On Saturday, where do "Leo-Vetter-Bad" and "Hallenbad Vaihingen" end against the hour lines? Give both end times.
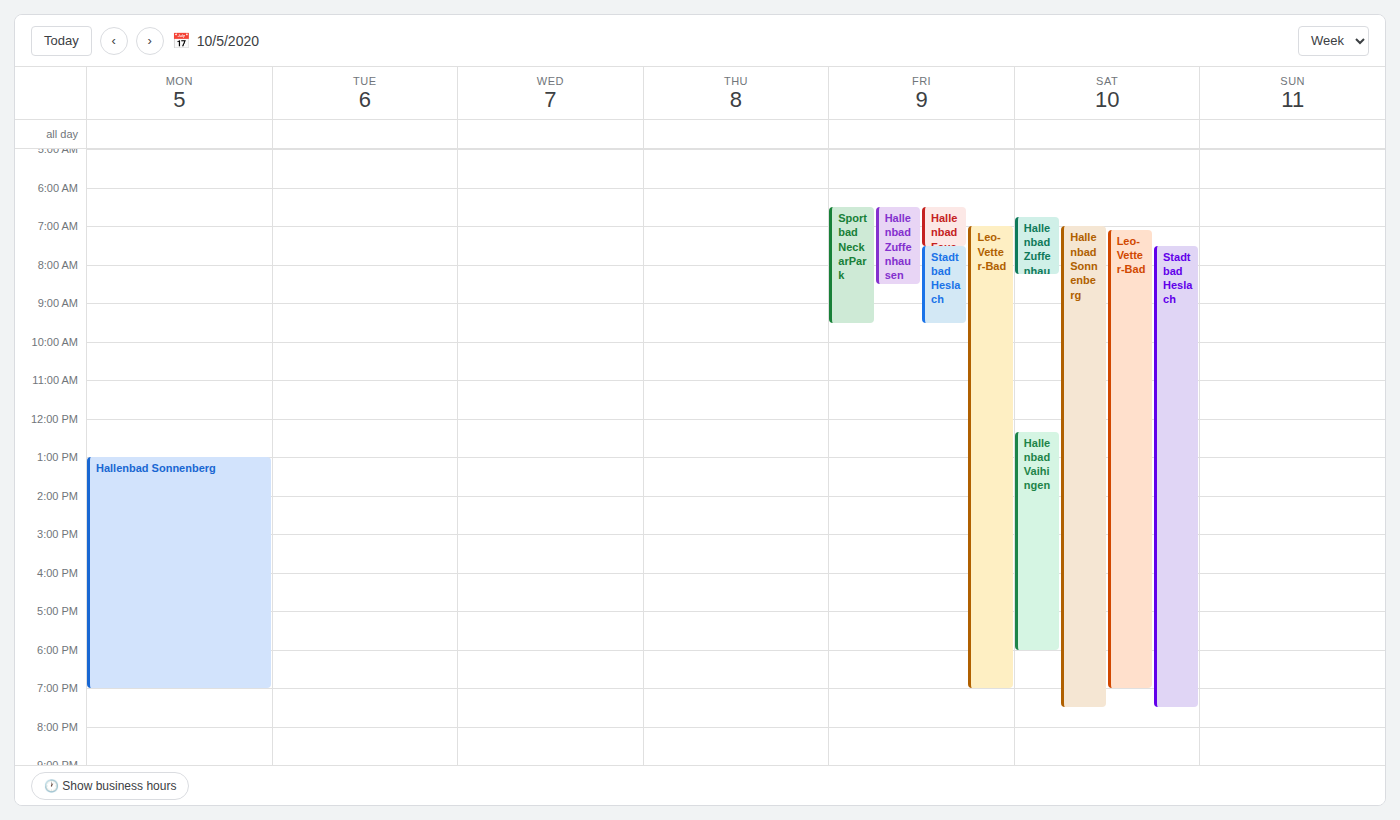
"Leo-Vetter-Bad": 7:00 PM, exactly on the 7 PM line. "Hallenbad Vaihingen": 6:00 PM, exactly on the 6 PM line.